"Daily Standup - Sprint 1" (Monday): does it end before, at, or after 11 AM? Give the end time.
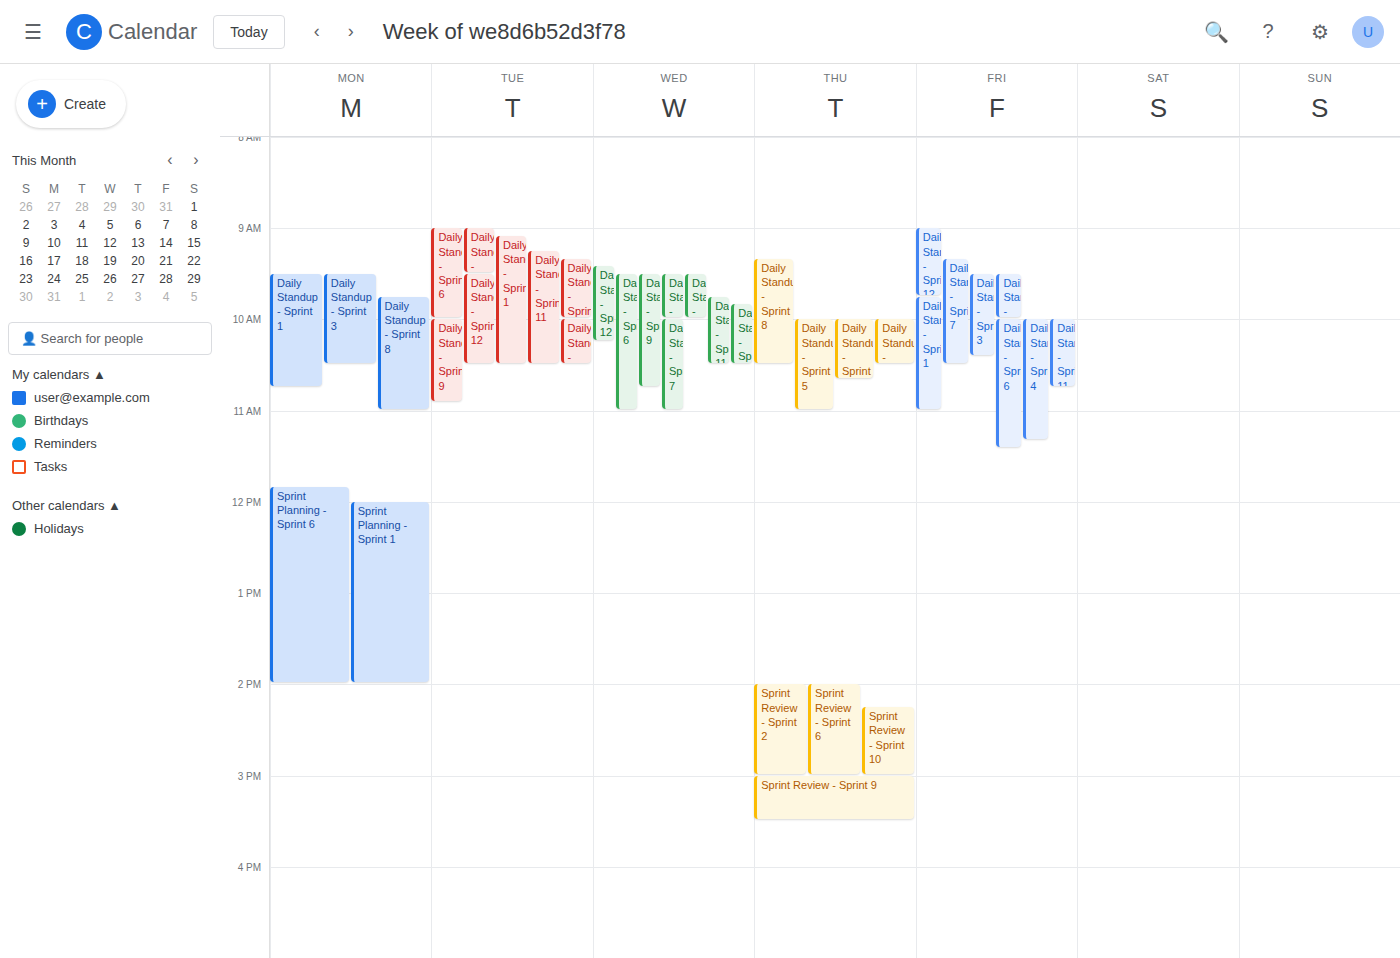
10:45 AM -- before 11 AM, 15 minutes above the 11 AM line.